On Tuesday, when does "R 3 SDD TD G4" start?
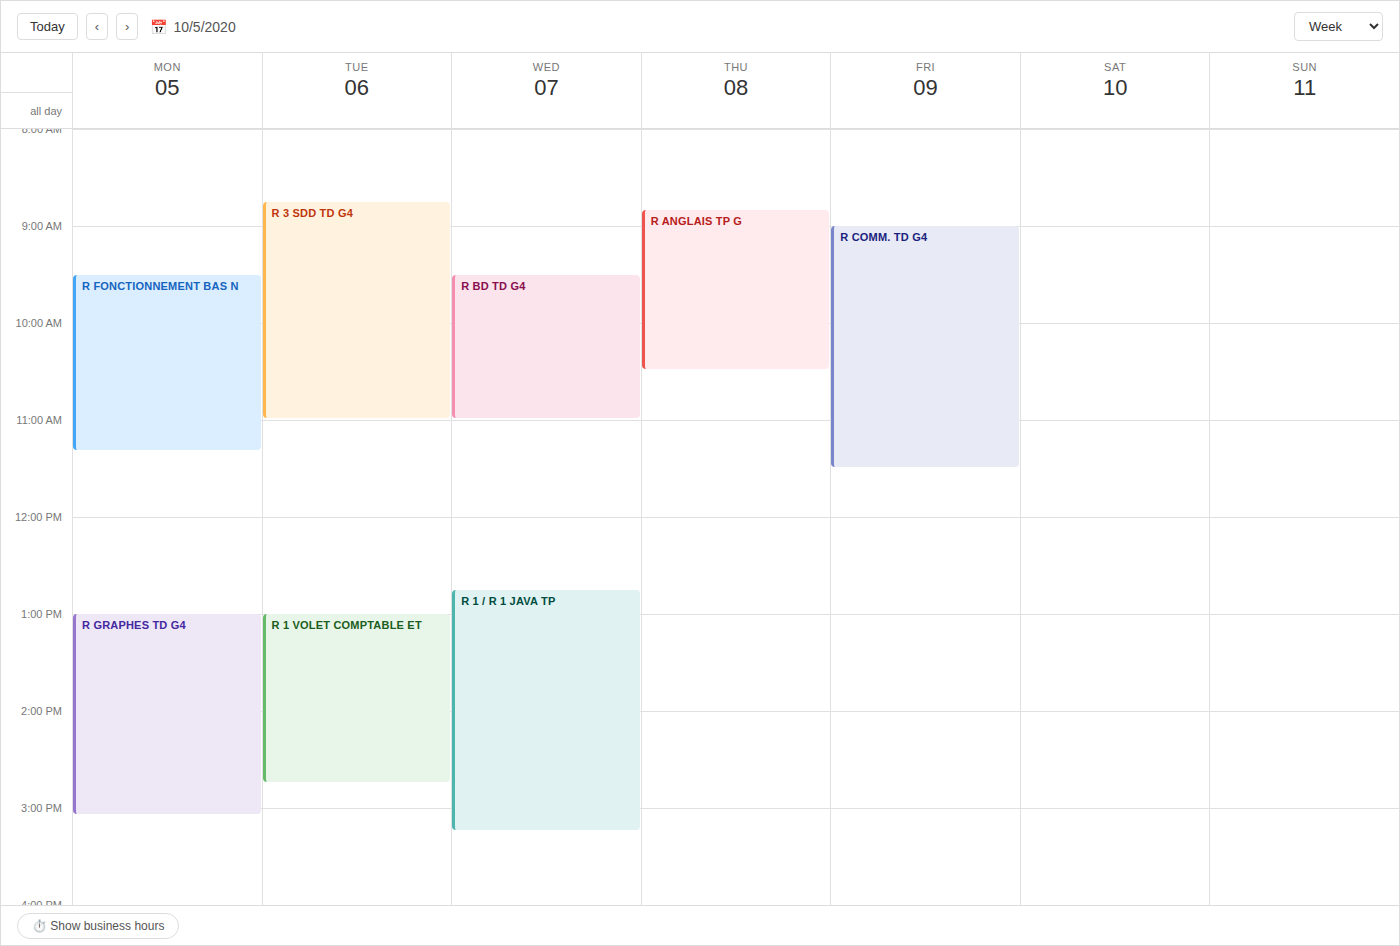
8:45 AM